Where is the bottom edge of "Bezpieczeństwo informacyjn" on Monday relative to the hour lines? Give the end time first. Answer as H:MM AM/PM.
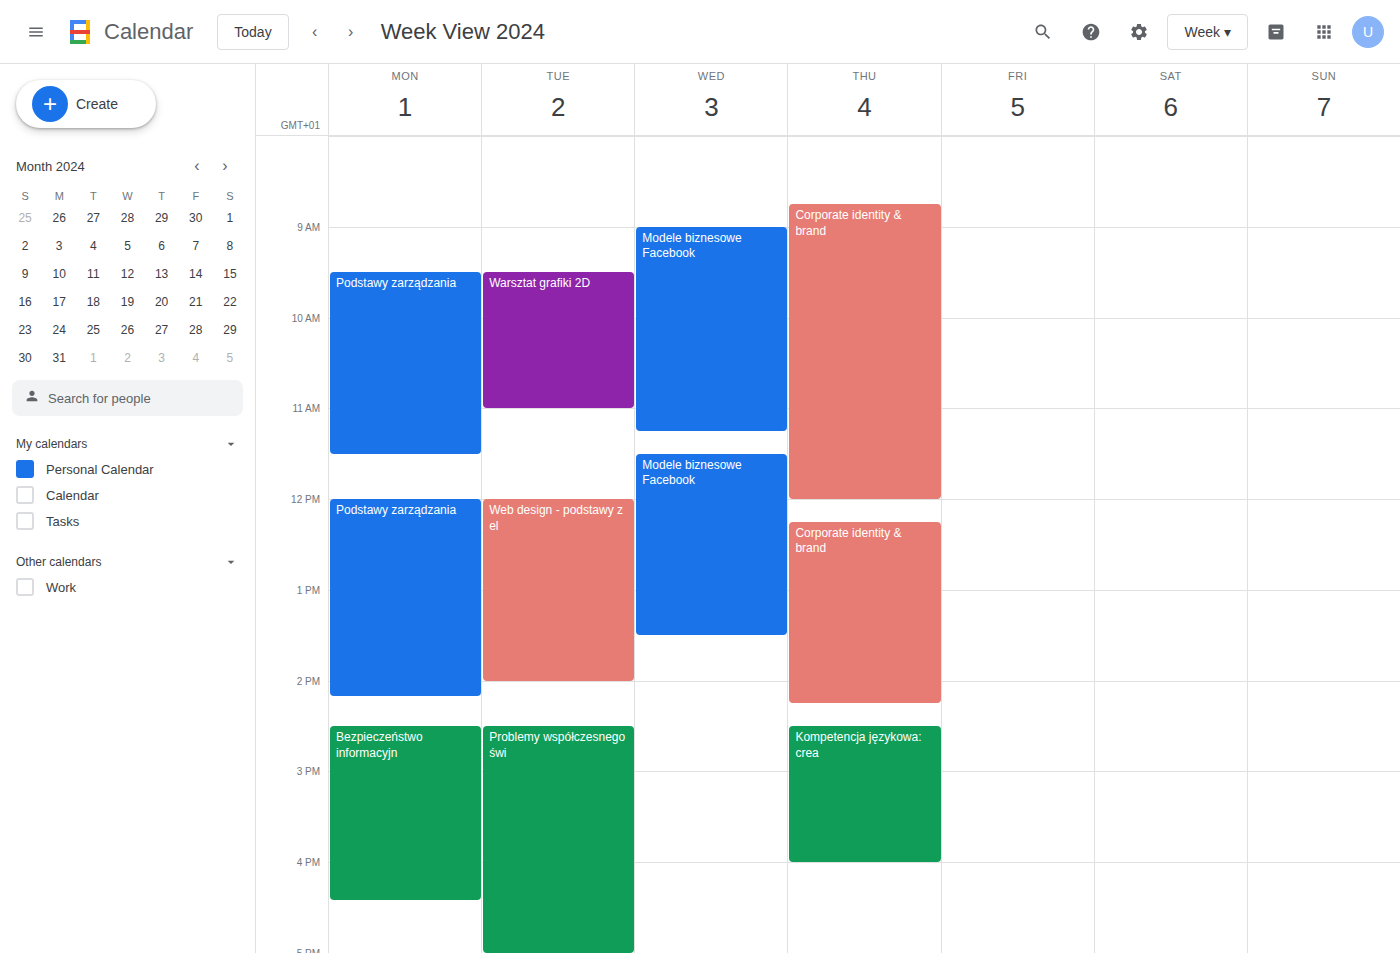
4:25 PM -- neither: 25 minutes below the 4 PM line and 35 minutes above the 5 PM line.